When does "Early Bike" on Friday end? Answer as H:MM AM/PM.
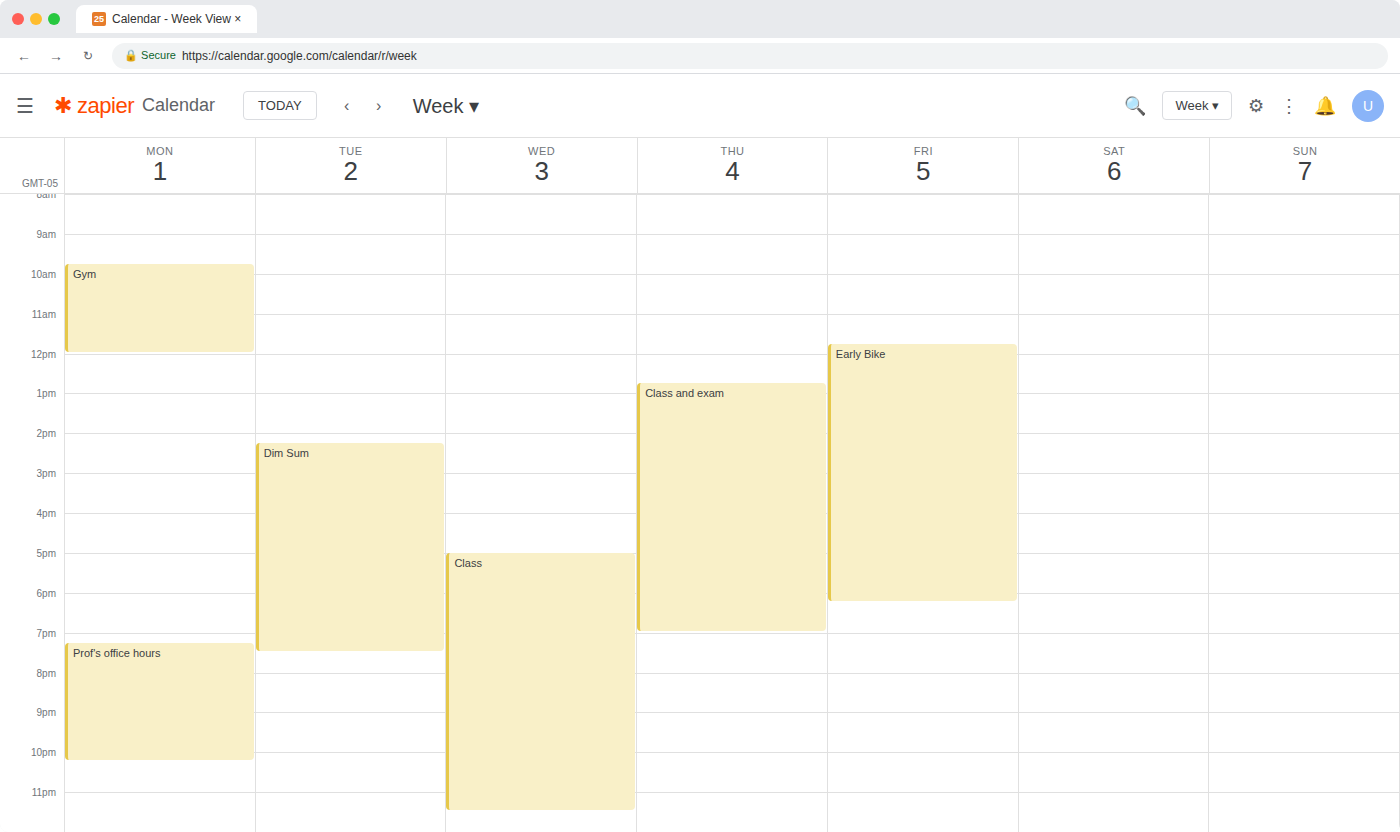
6:15 PM